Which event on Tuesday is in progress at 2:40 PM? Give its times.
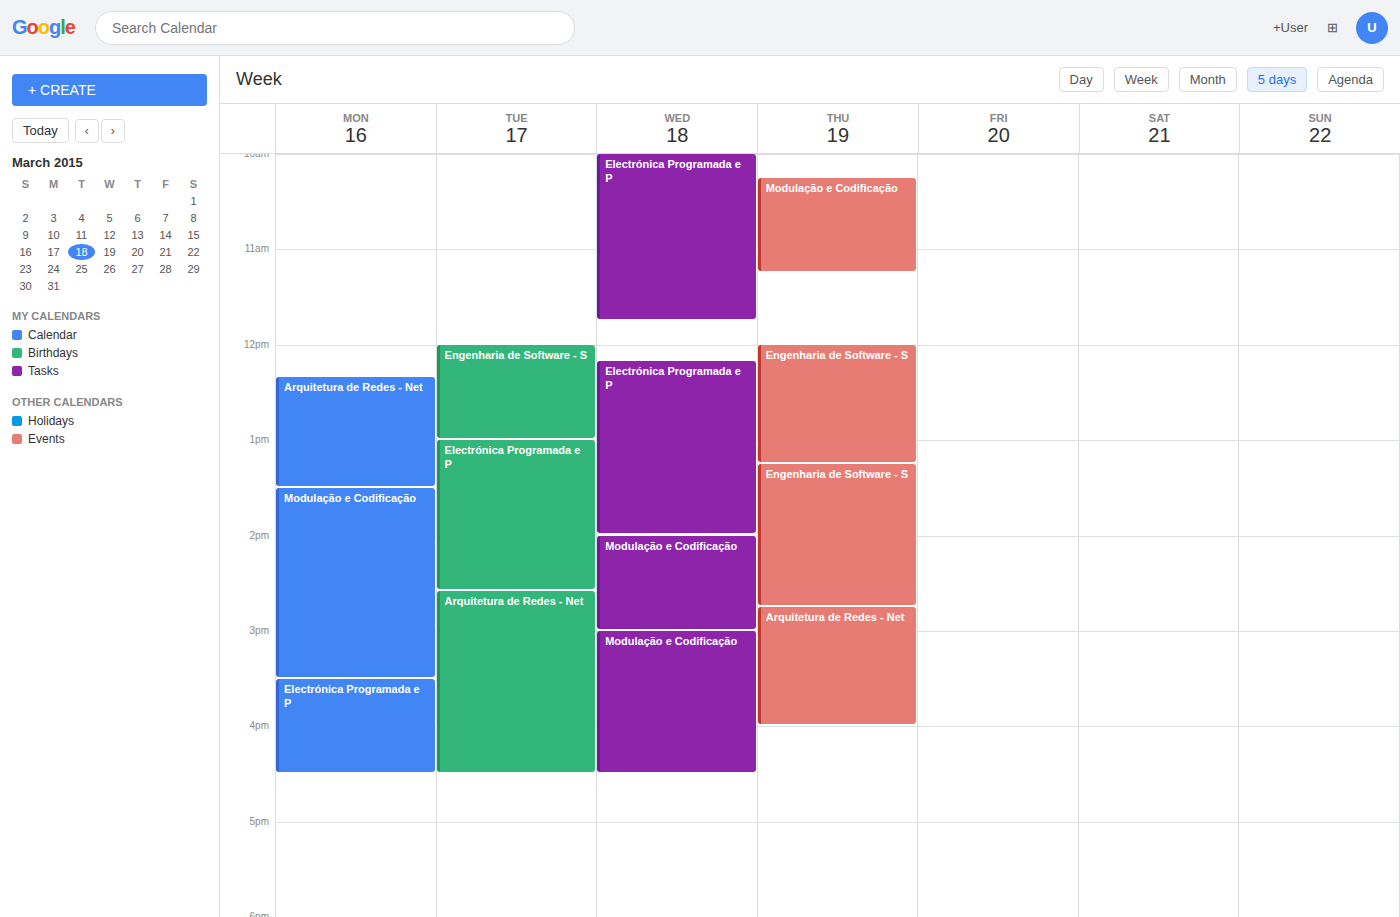
"Arquitetura de Redes - Net", 2:35 PM to 4:30 PM